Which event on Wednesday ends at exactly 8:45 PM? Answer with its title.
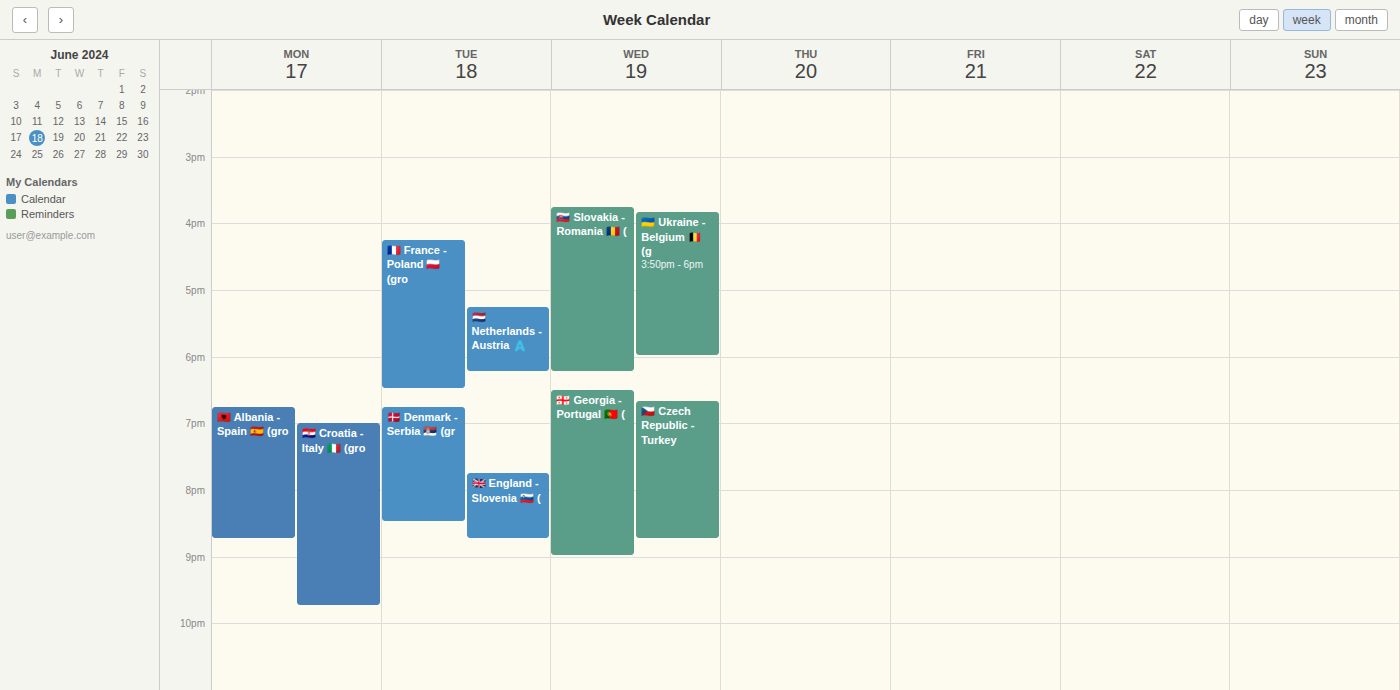
"🇨🇿 Czech Republic - Turkey"